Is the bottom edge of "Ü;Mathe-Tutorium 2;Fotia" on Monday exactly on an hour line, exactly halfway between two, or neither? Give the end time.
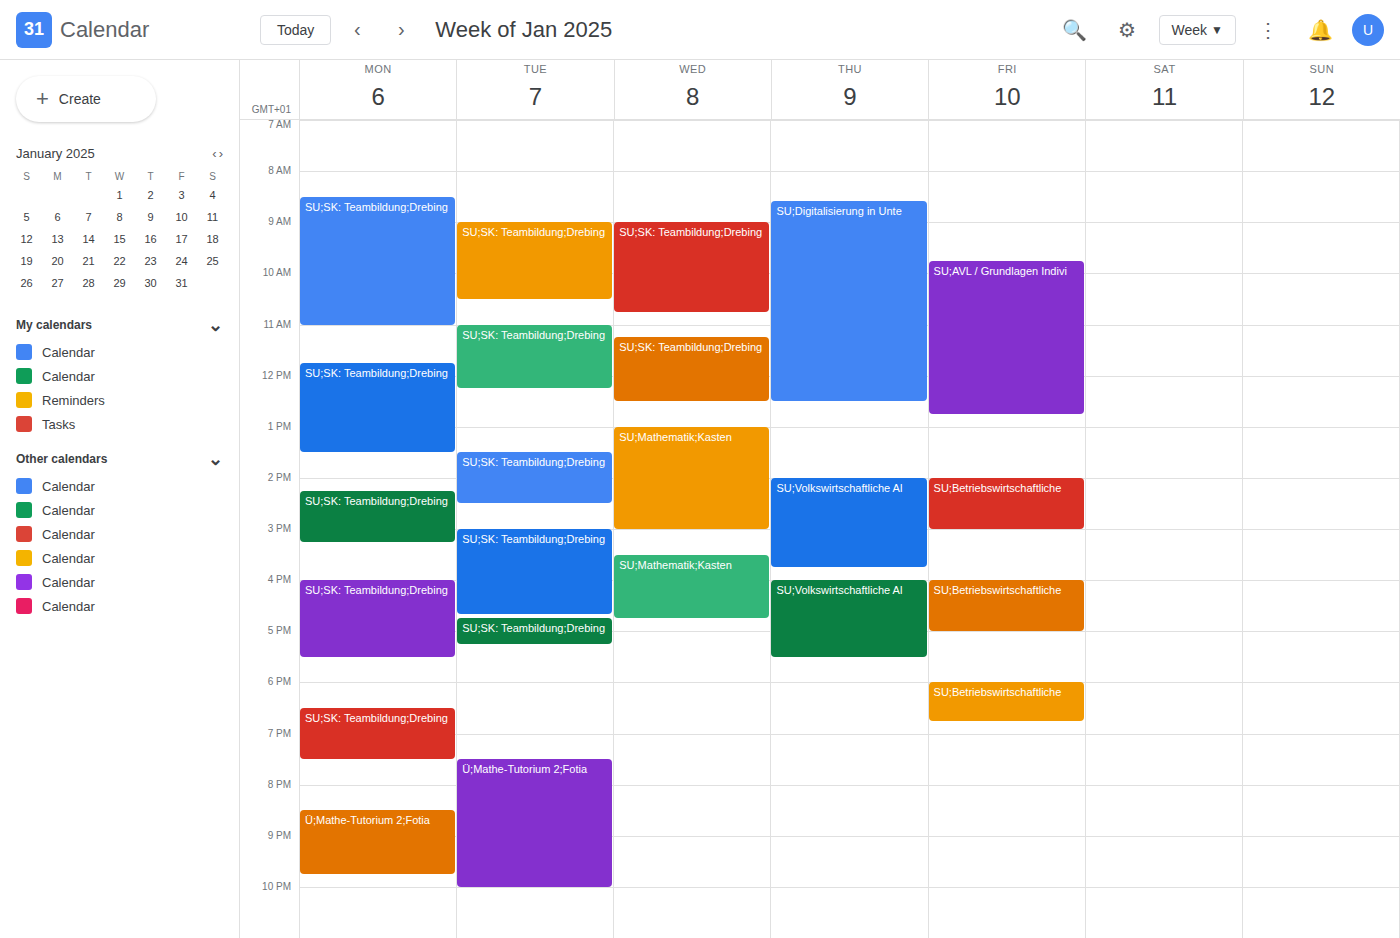
9:45 PM -- neither: three quarters of the way from the 9 PM line to the 10 PM line.